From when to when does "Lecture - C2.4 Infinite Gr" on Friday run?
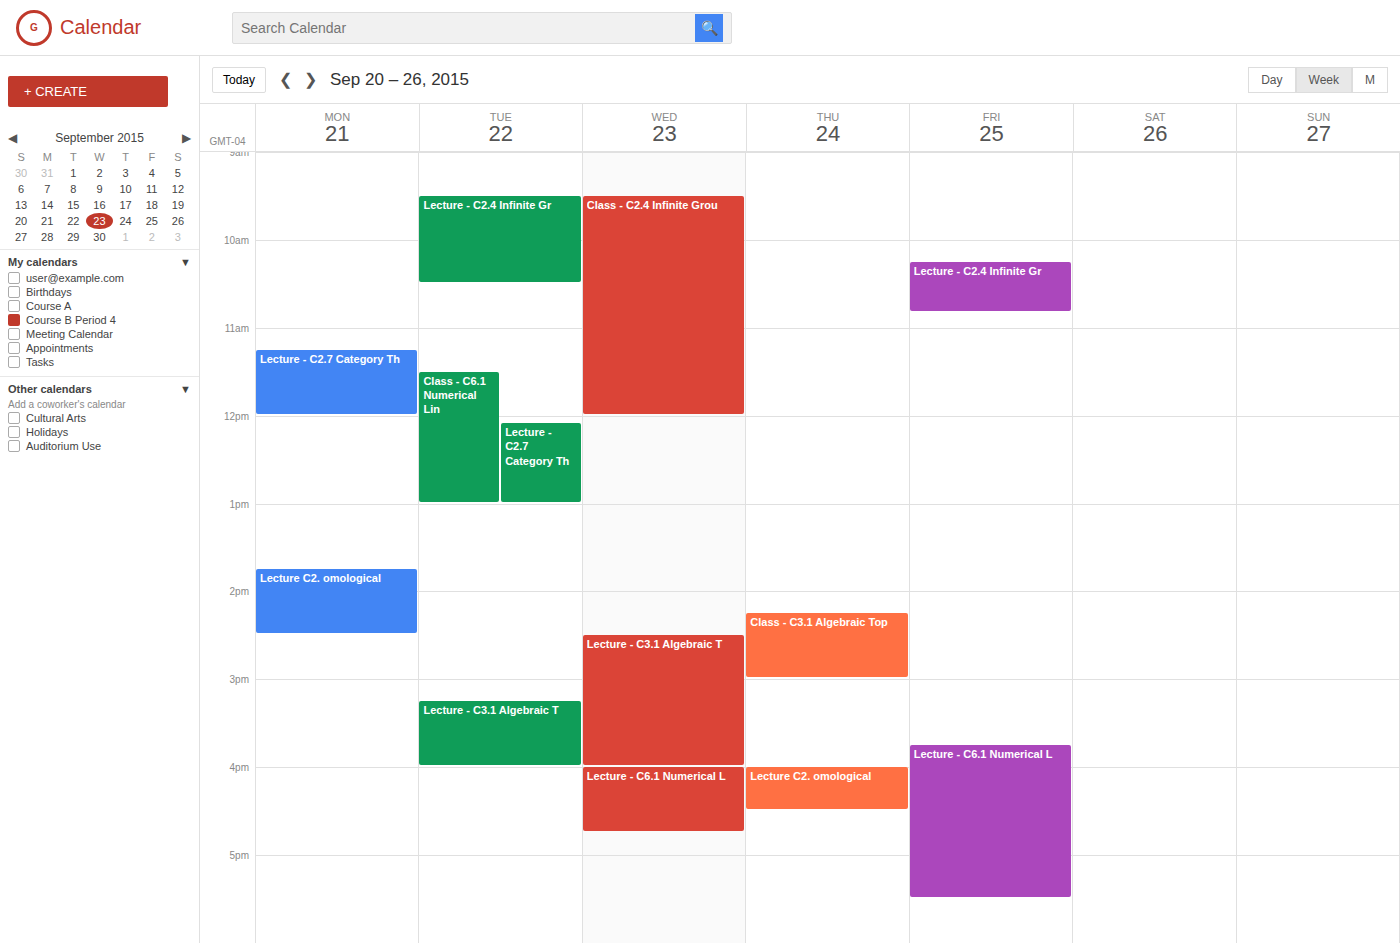
10:15 AM to 10:50 AM